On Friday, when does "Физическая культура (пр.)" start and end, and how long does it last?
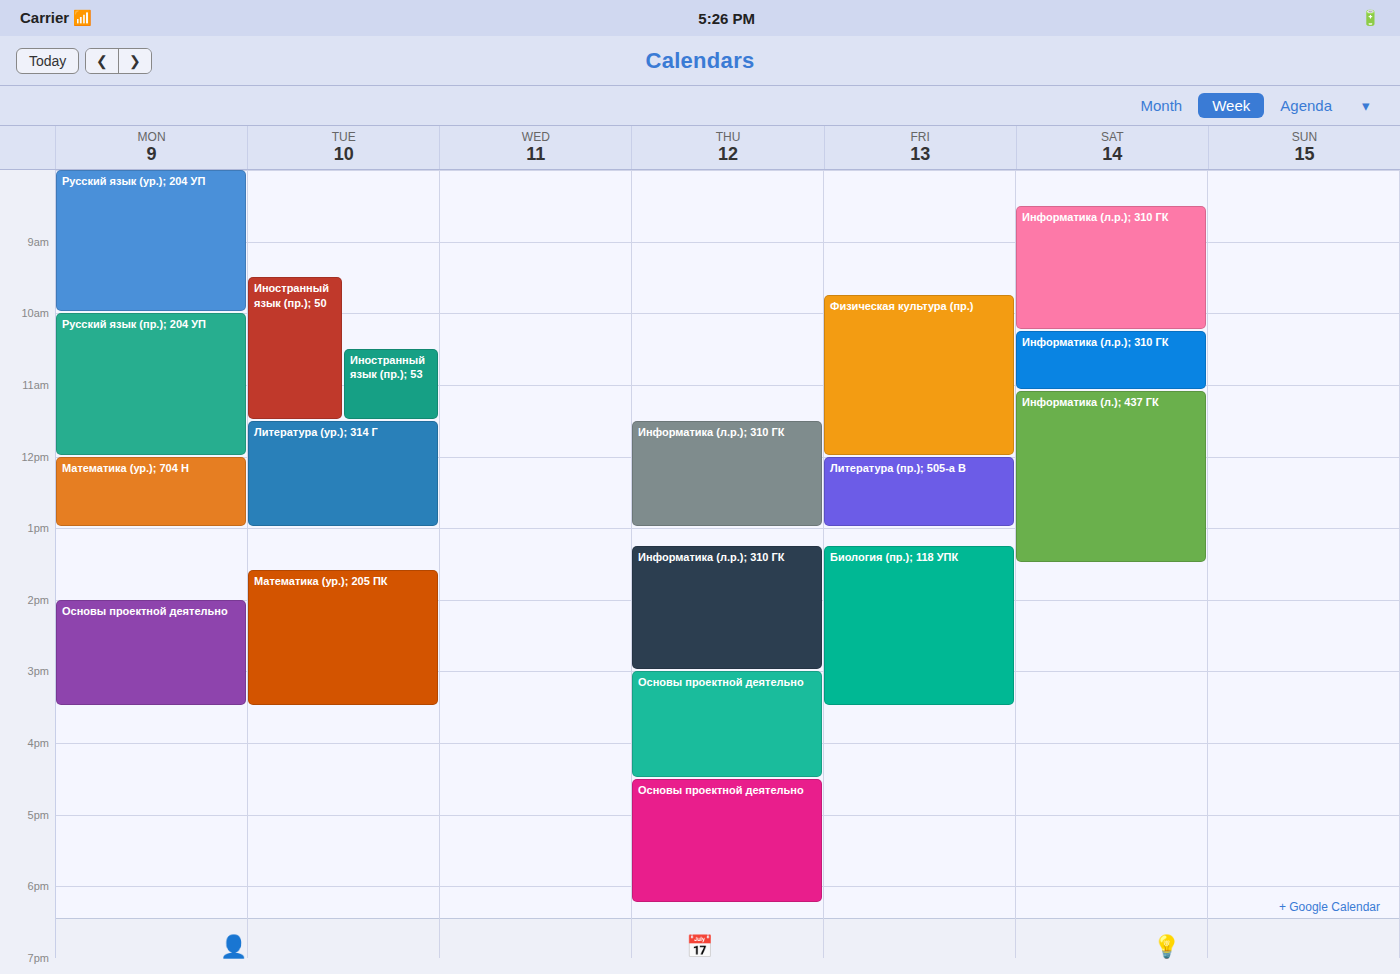
9:45 AM to 12:00 PM, 2 hours 15 minutes